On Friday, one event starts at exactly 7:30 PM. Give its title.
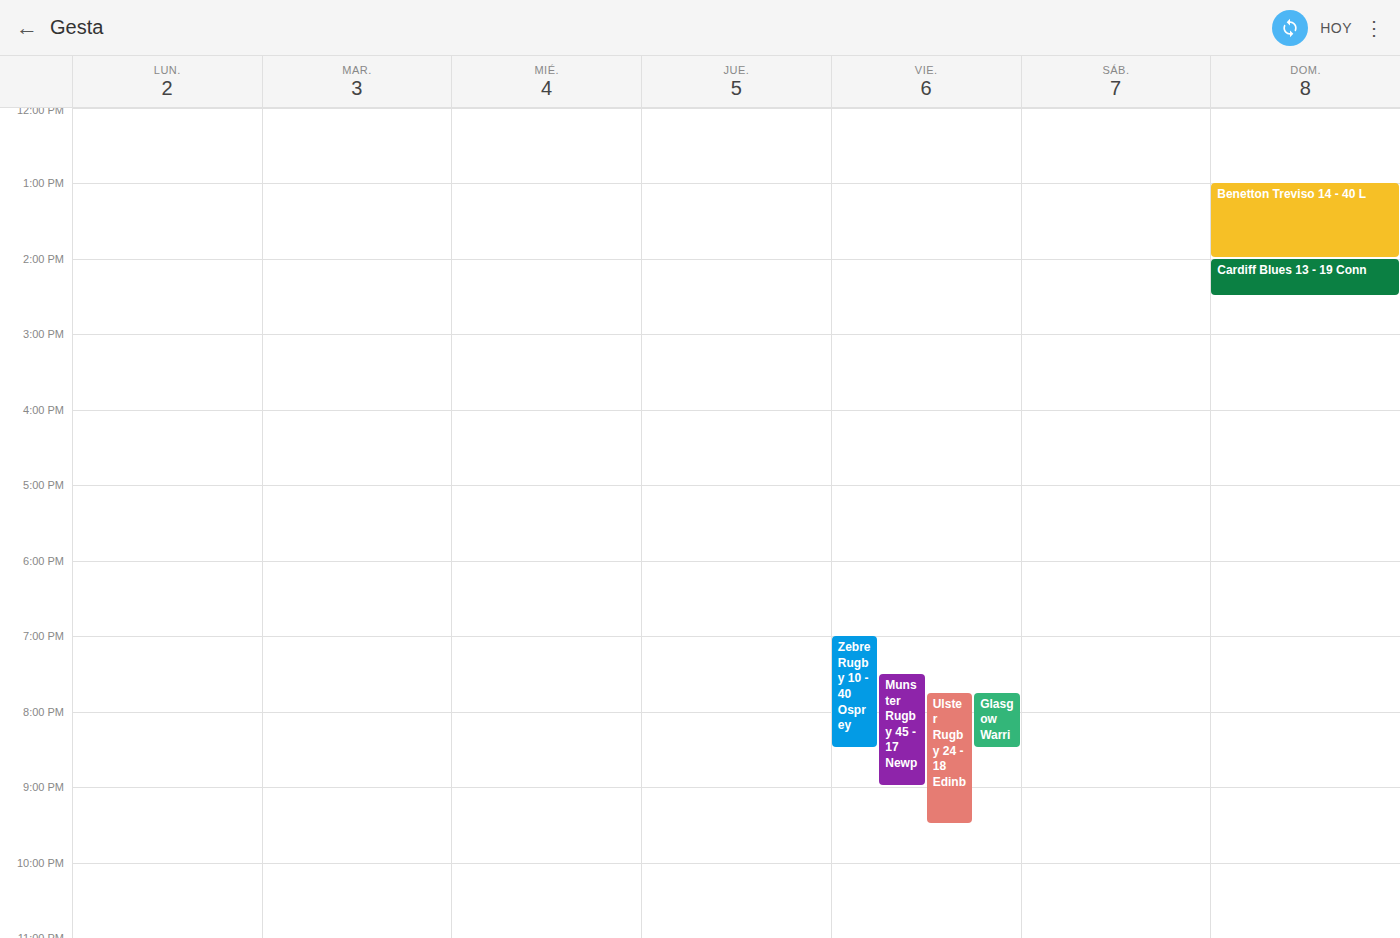
"Munster Rugby 45 - 17 Newp"